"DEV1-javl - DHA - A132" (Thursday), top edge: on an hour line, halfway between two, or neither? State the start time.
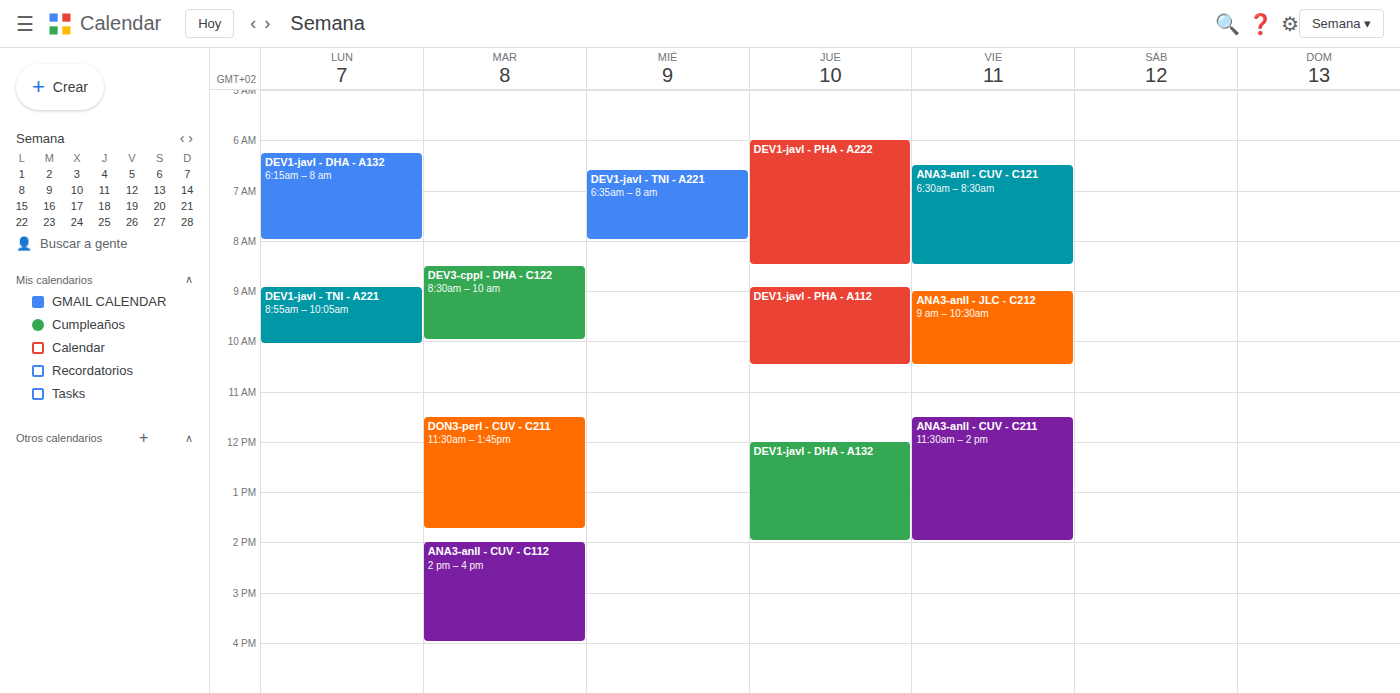
12:00 PM -- exactly on the 12 PM line.